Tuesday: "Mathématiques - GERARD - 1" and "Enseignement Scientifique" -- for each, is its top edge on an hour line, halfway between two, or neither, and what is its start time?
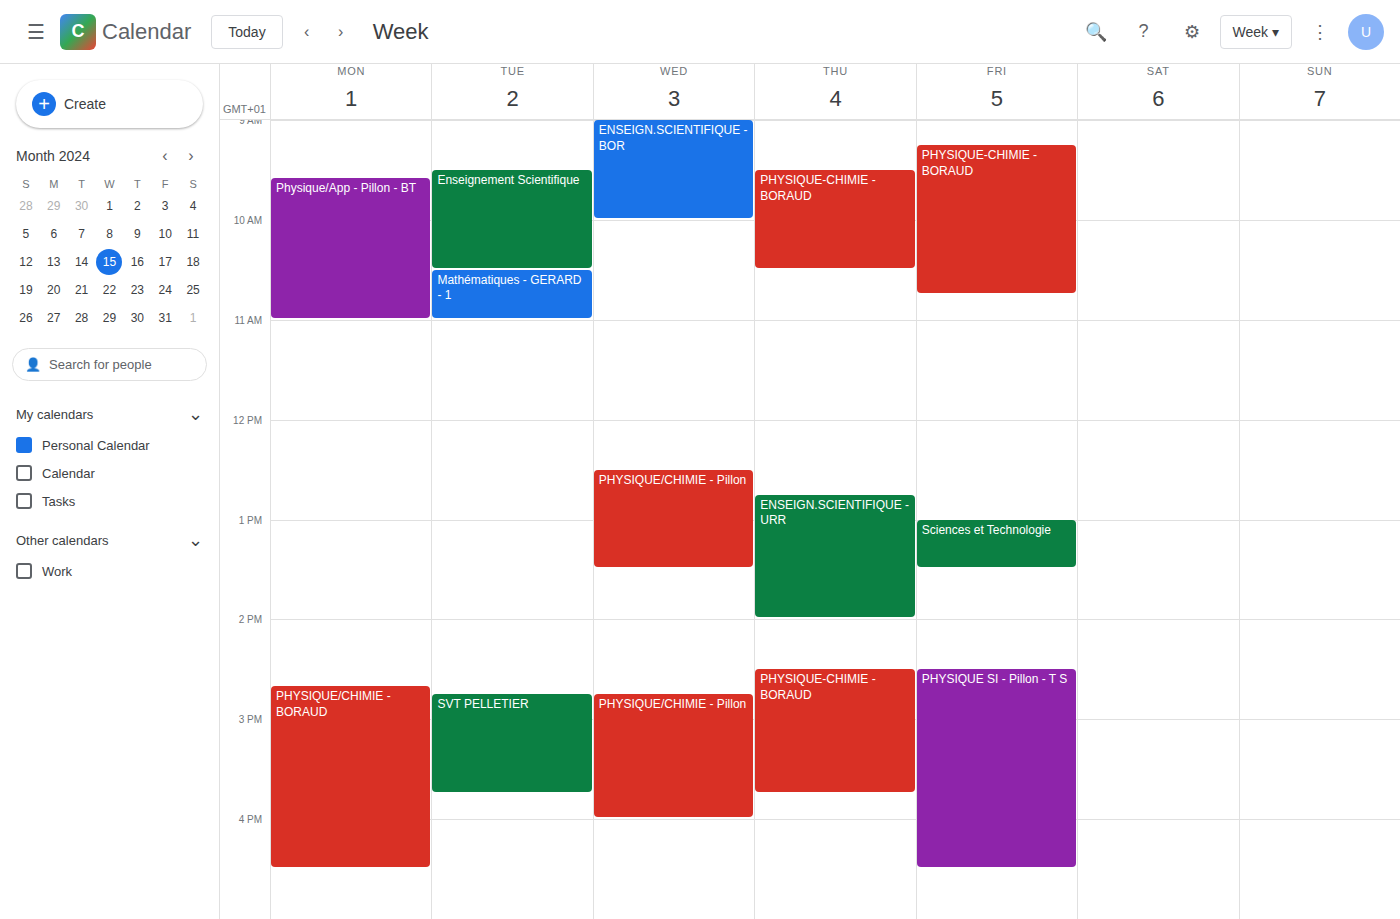
"Mathématiques - GERARD - 1": 10:30 AM, halfway between the 10 AM and 11 AM lines. "Enseignement Scientifique": 9:30 AM, halfway between the 9 AM and 10 AM lines.